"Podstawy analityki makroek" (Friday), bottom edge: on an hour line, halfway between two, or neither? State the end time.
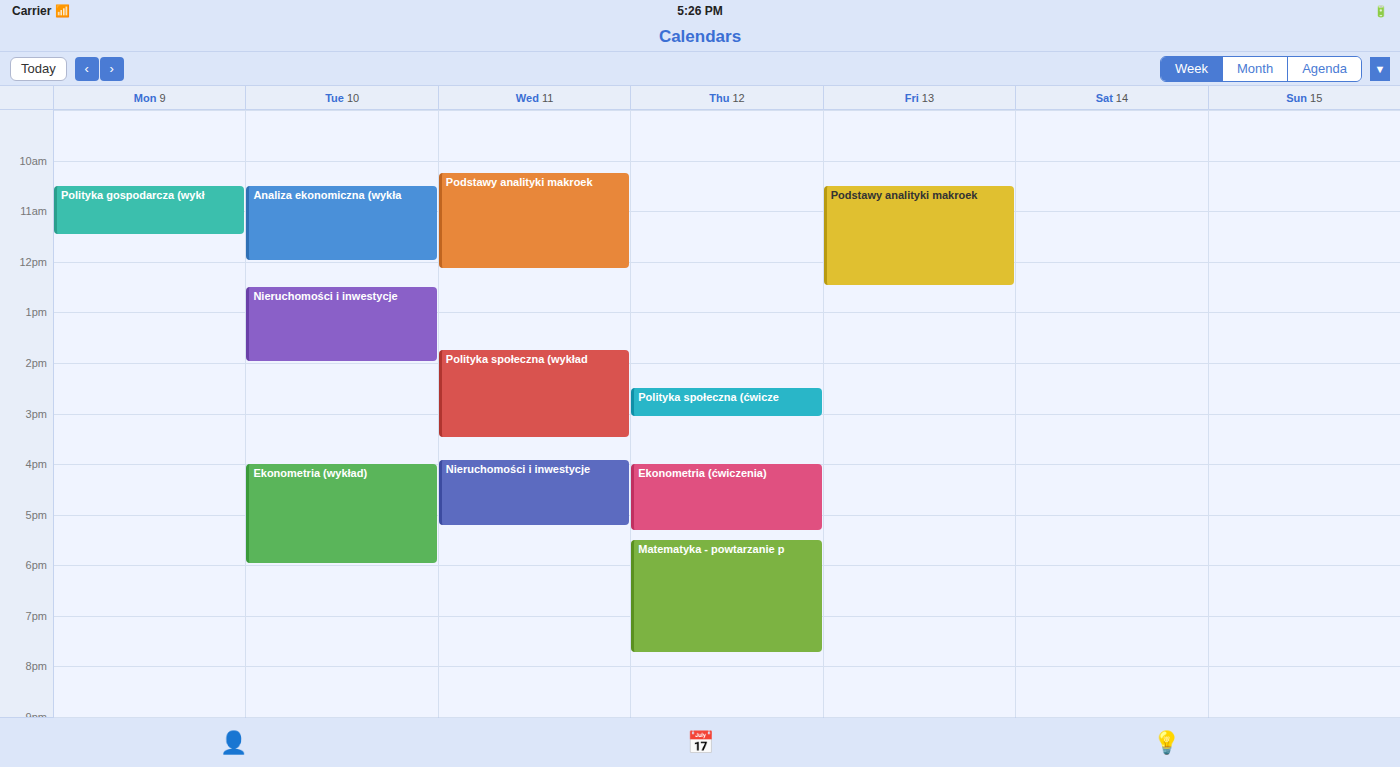
12:30 PM -- halfway between the 12 PM and 1 PM lines.